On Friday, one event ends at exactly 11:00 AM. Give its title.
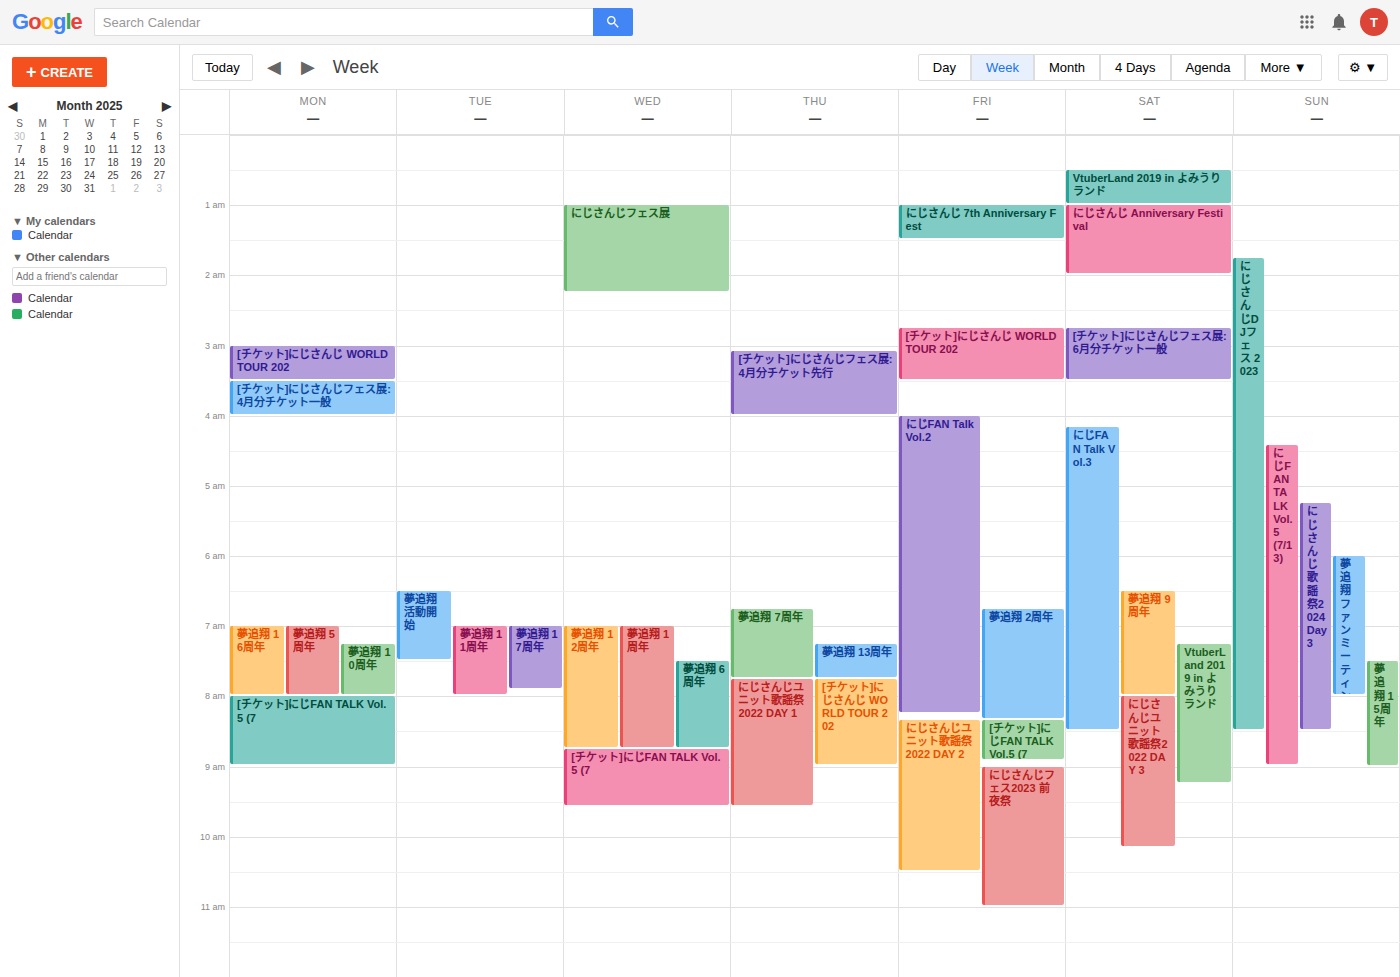
"にじさんじフェス2023 前夜祭"